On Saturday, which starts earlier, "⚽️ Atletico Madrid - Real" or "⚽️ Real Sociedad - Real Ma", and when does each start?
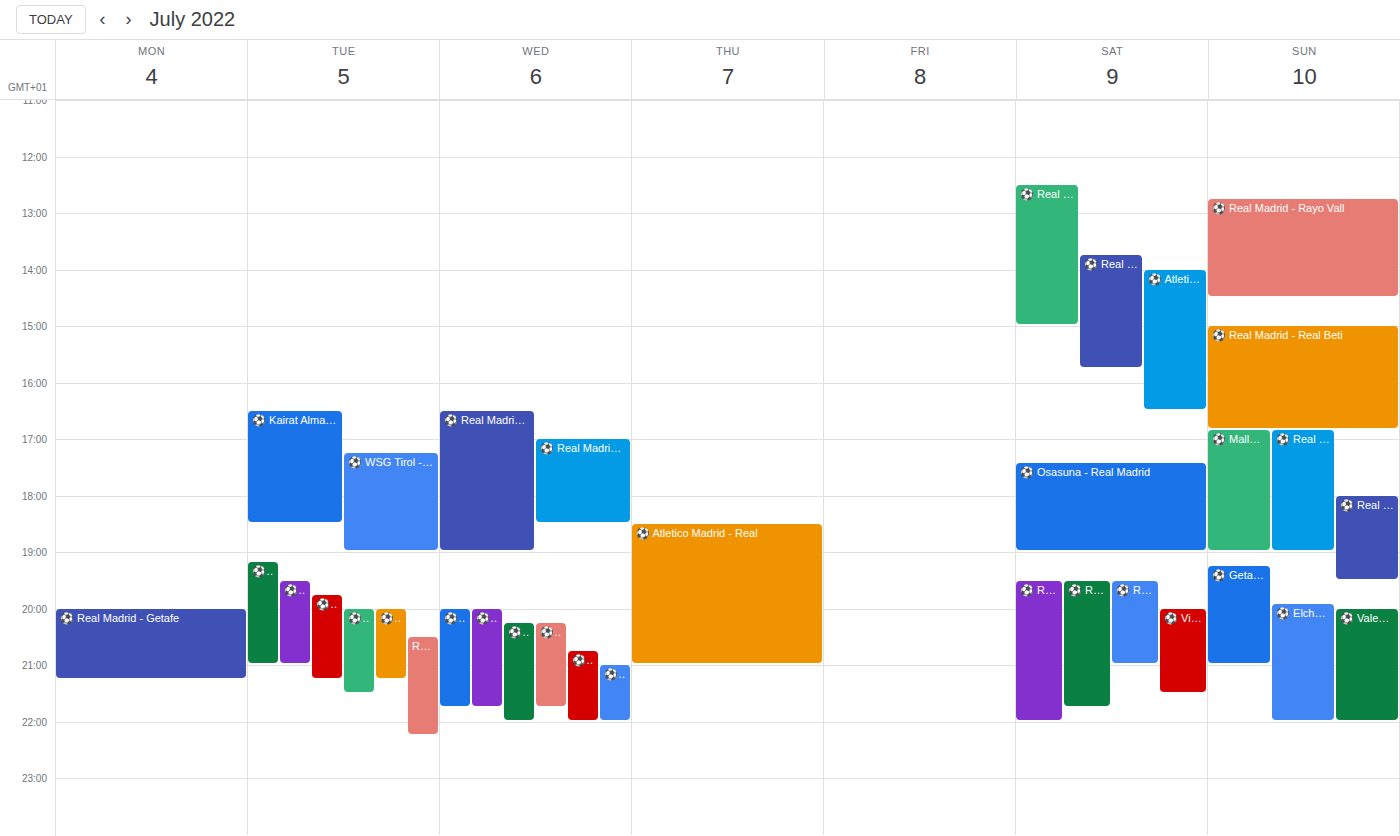
"⚽️ Real Sociedad - Real Ma" 1:45 PM; "⚽️ Atletico Madrid - Real" 2:00 PM.